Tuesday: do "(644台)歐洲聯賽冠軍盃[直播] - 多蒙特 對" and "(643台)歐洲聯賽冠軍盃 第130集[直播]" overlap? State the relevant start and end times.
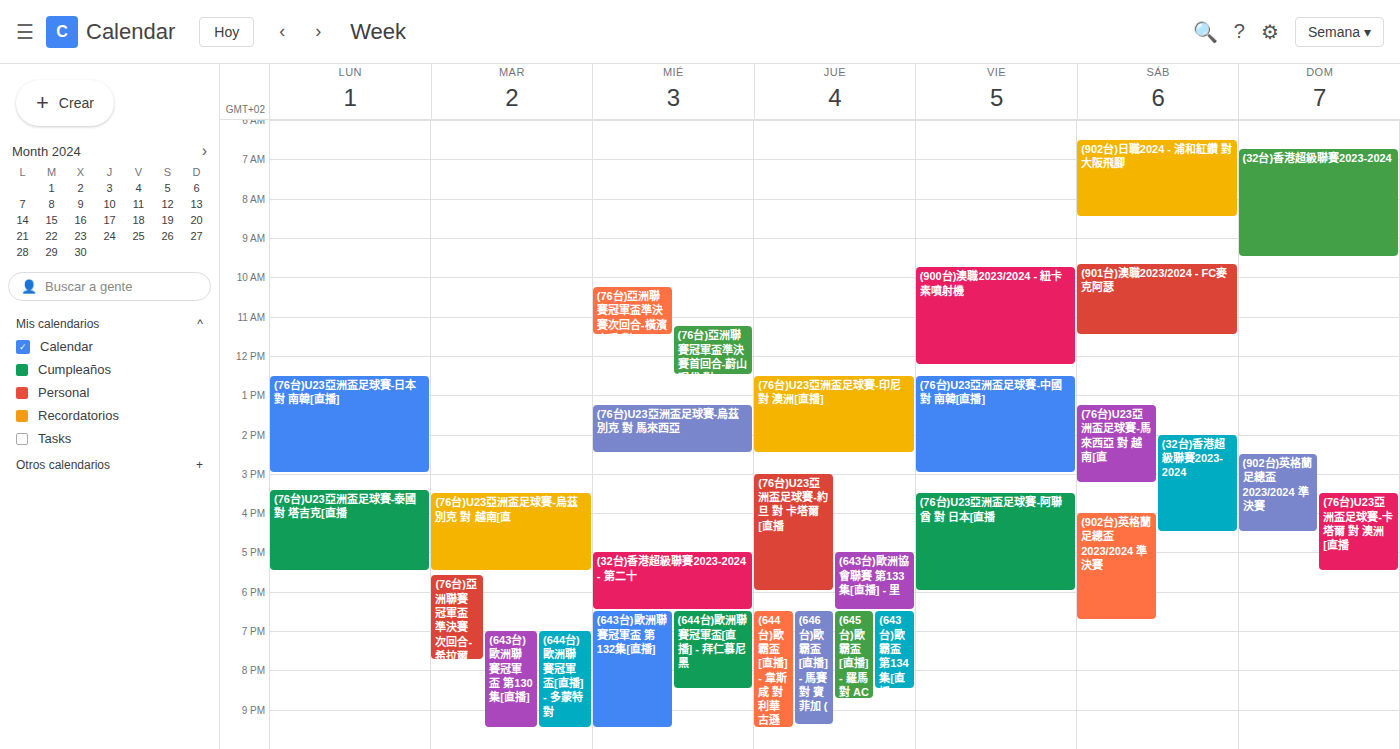
"(643台)歐洲聯賽冠軍盃 第130集[直播]" runs 7:00 PM to 9:30 PM, inside "(644台)歐洲聯賽冠軍盃[直播] - 多蒙特 對" -- they overlap.